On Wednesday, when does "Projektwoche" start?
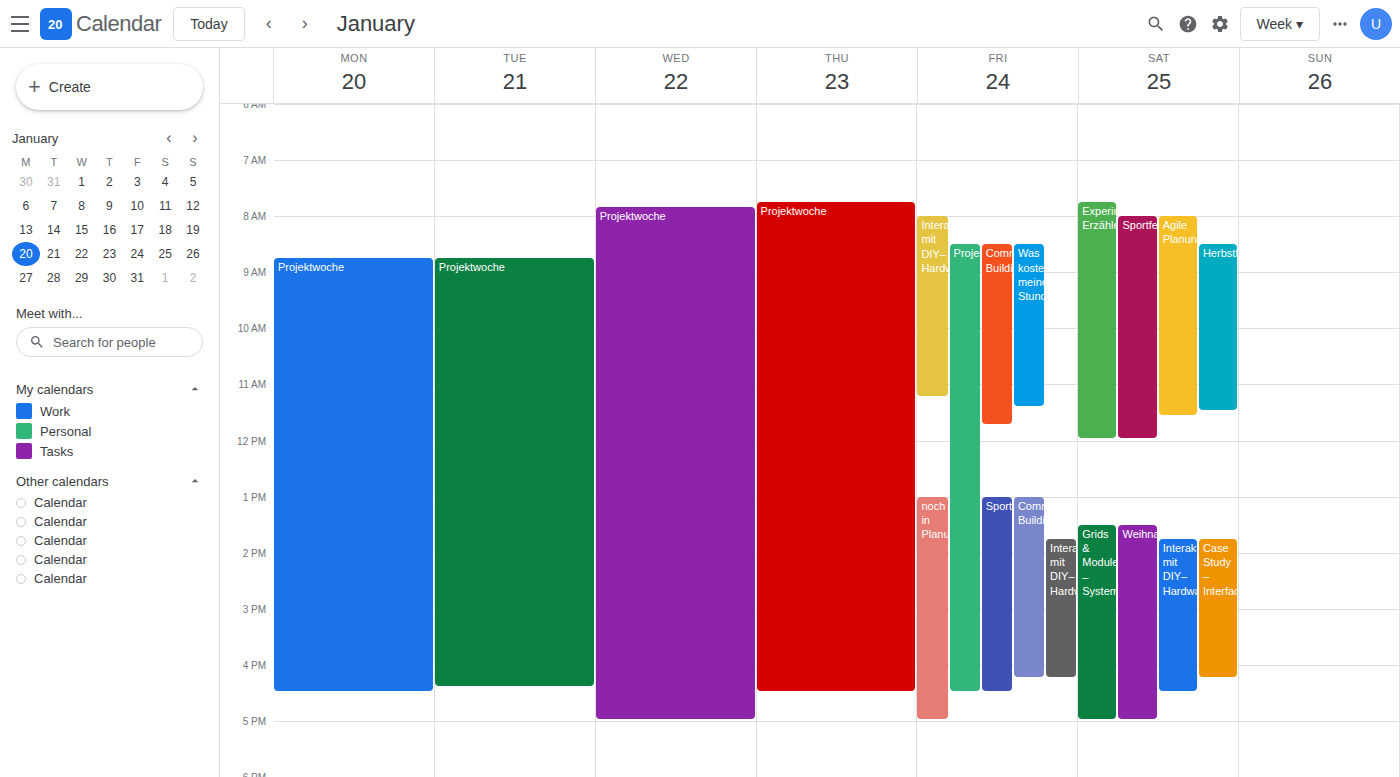
7:50 AM